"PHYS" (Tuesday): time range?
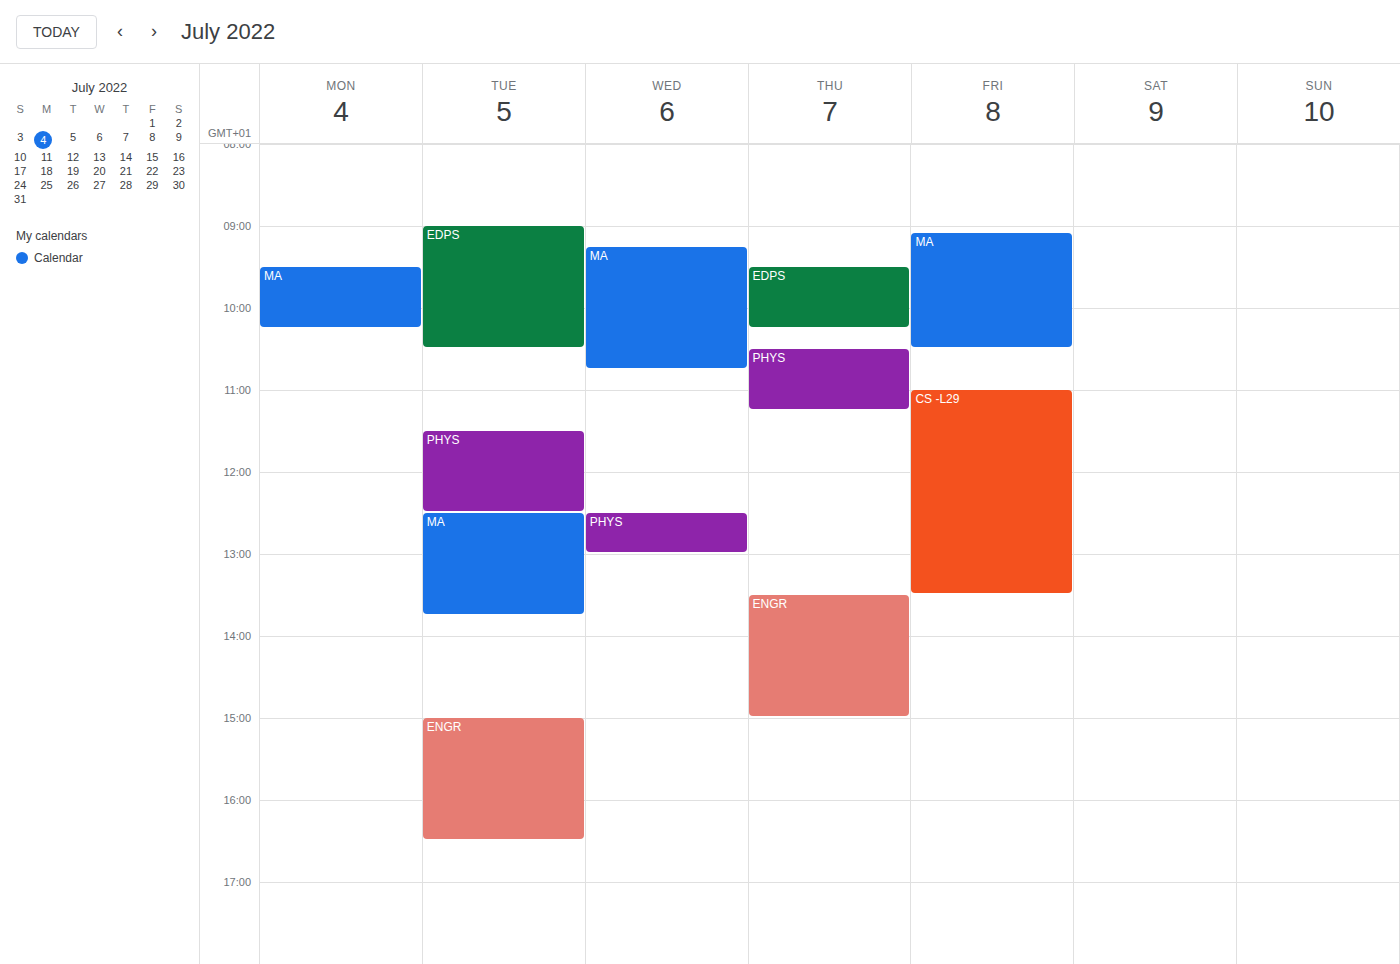
11:30 to 12:30